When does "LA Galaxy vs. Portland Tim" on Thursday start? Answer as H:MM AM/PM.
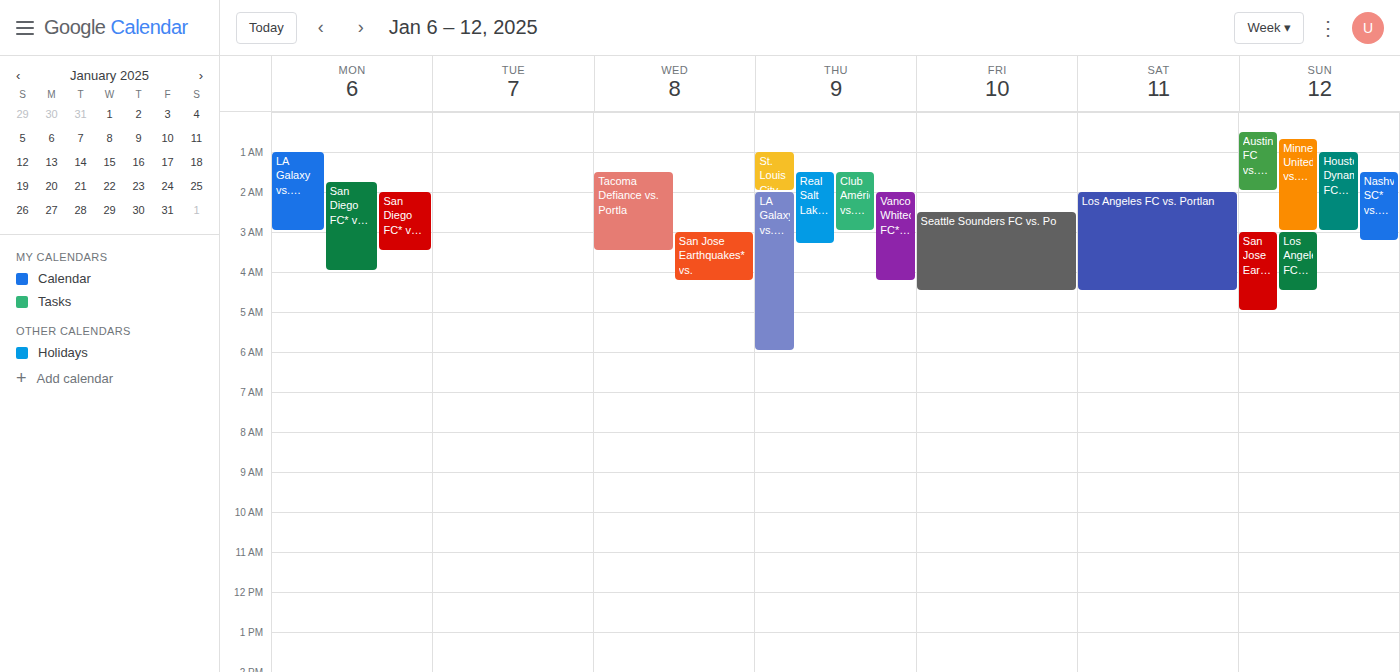
2:00 AM